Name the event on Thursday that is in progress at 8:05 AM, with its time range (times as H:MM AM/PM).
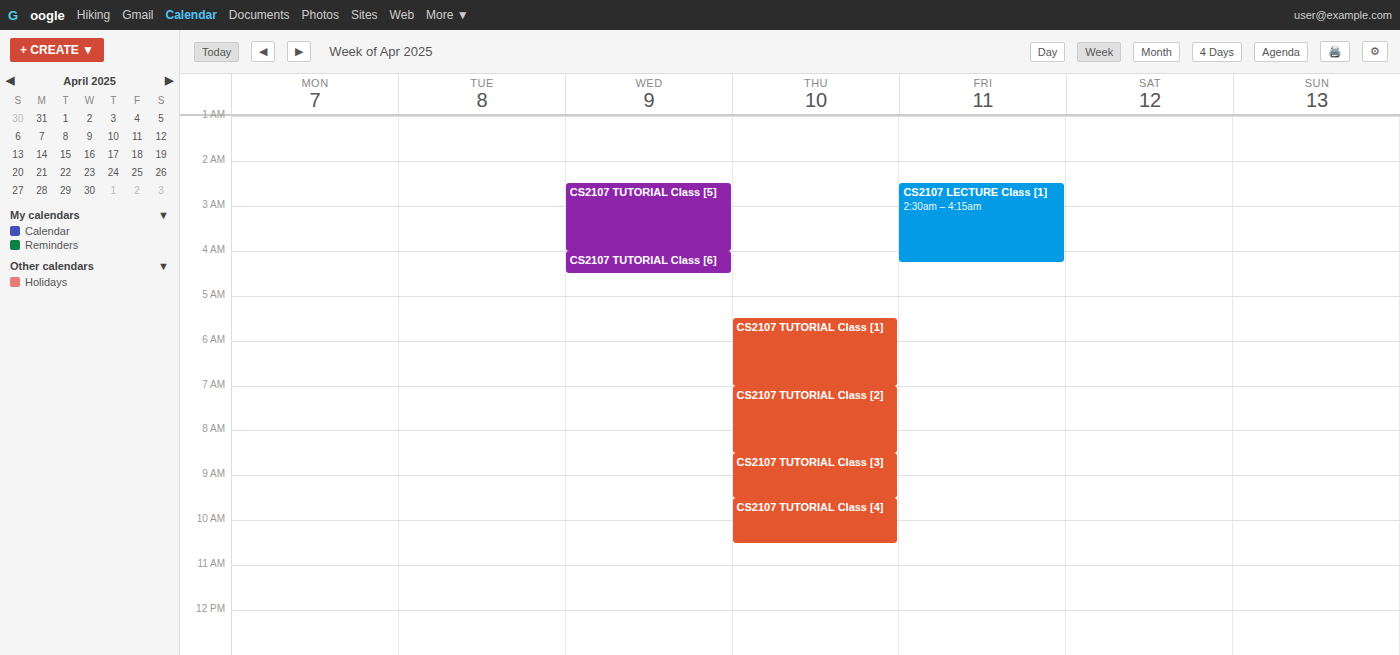
"CS2107 TUTORIAL Class [2]", 7:00 AM to 8:30 AM